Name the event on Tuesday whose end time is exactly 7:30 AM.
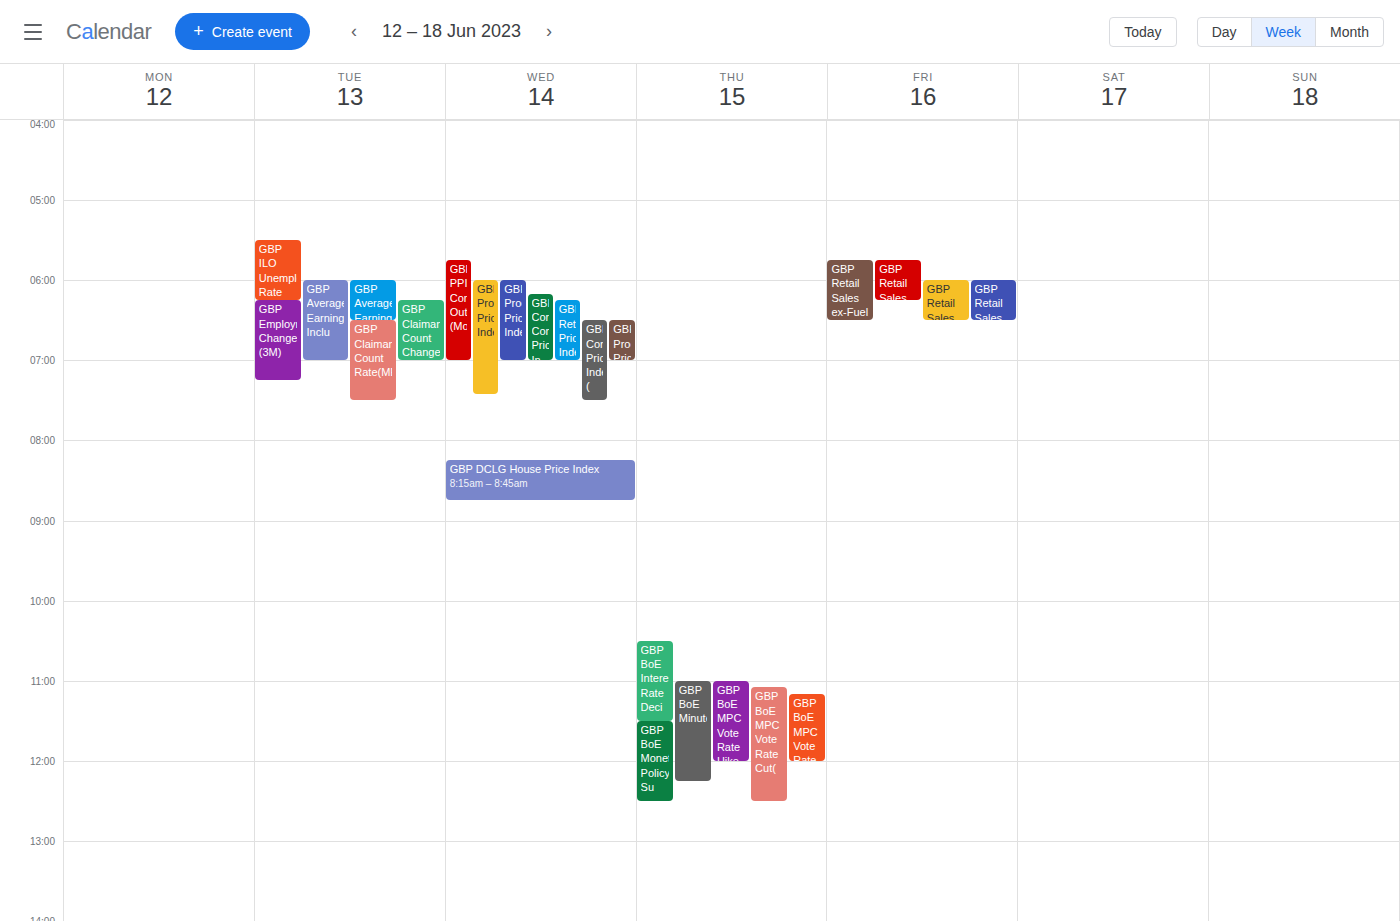
"GBP Claimant Count Rate(ME"